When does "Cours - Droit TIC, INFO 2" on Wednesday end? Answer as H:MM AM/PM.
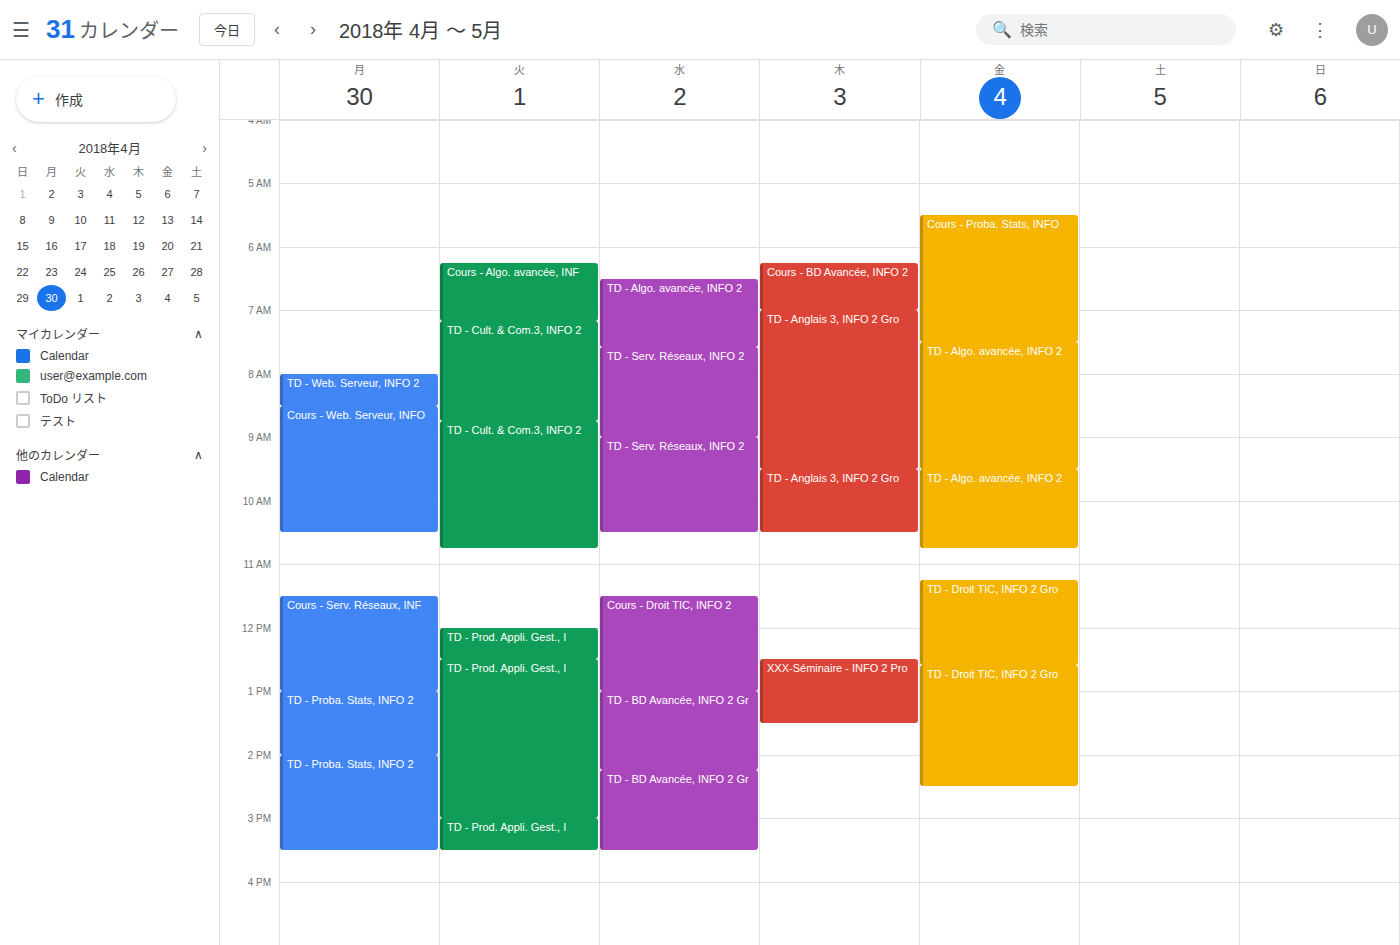
1:00 PM